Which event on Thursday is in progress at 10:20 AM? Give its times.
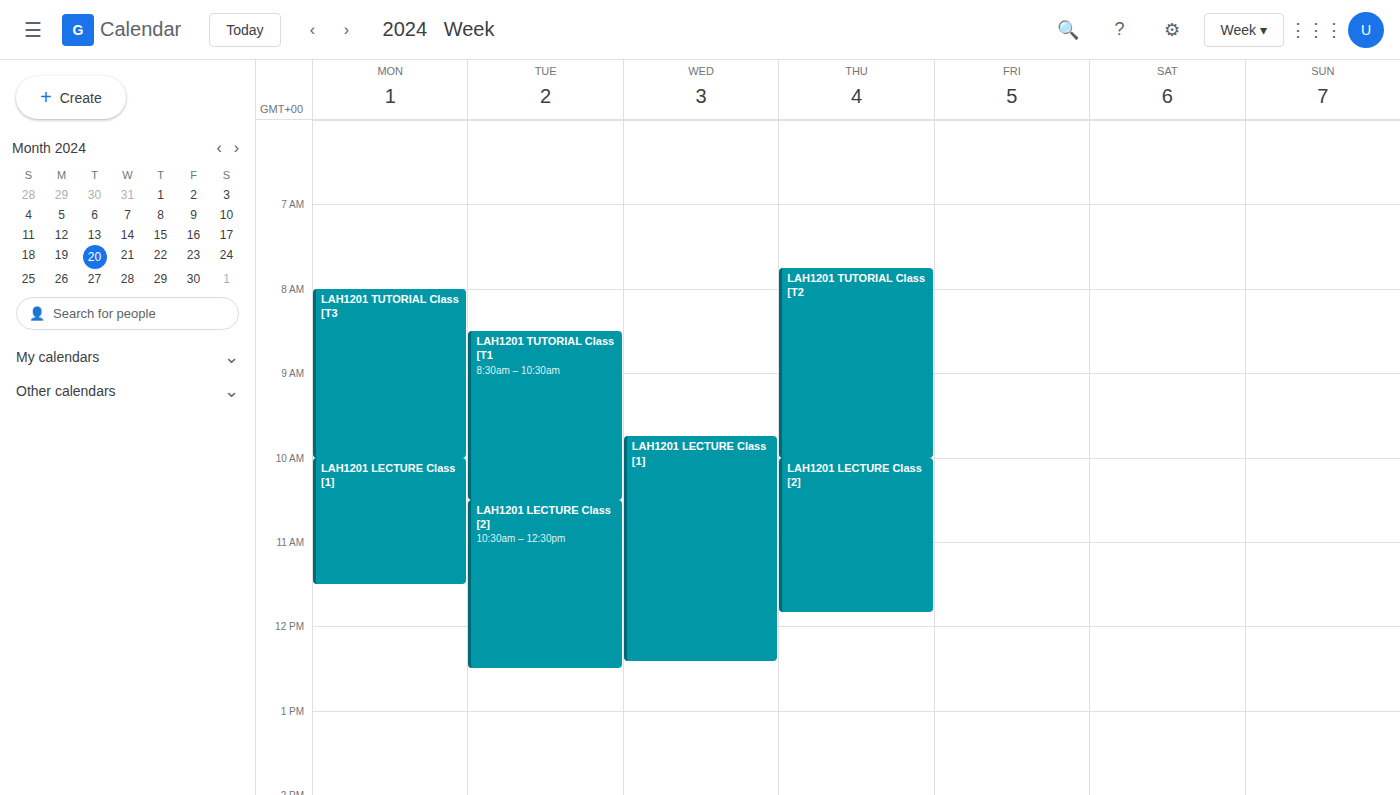
"LAH1201 LECTURE Class [2]", 10:00 AM to 11:50 AM